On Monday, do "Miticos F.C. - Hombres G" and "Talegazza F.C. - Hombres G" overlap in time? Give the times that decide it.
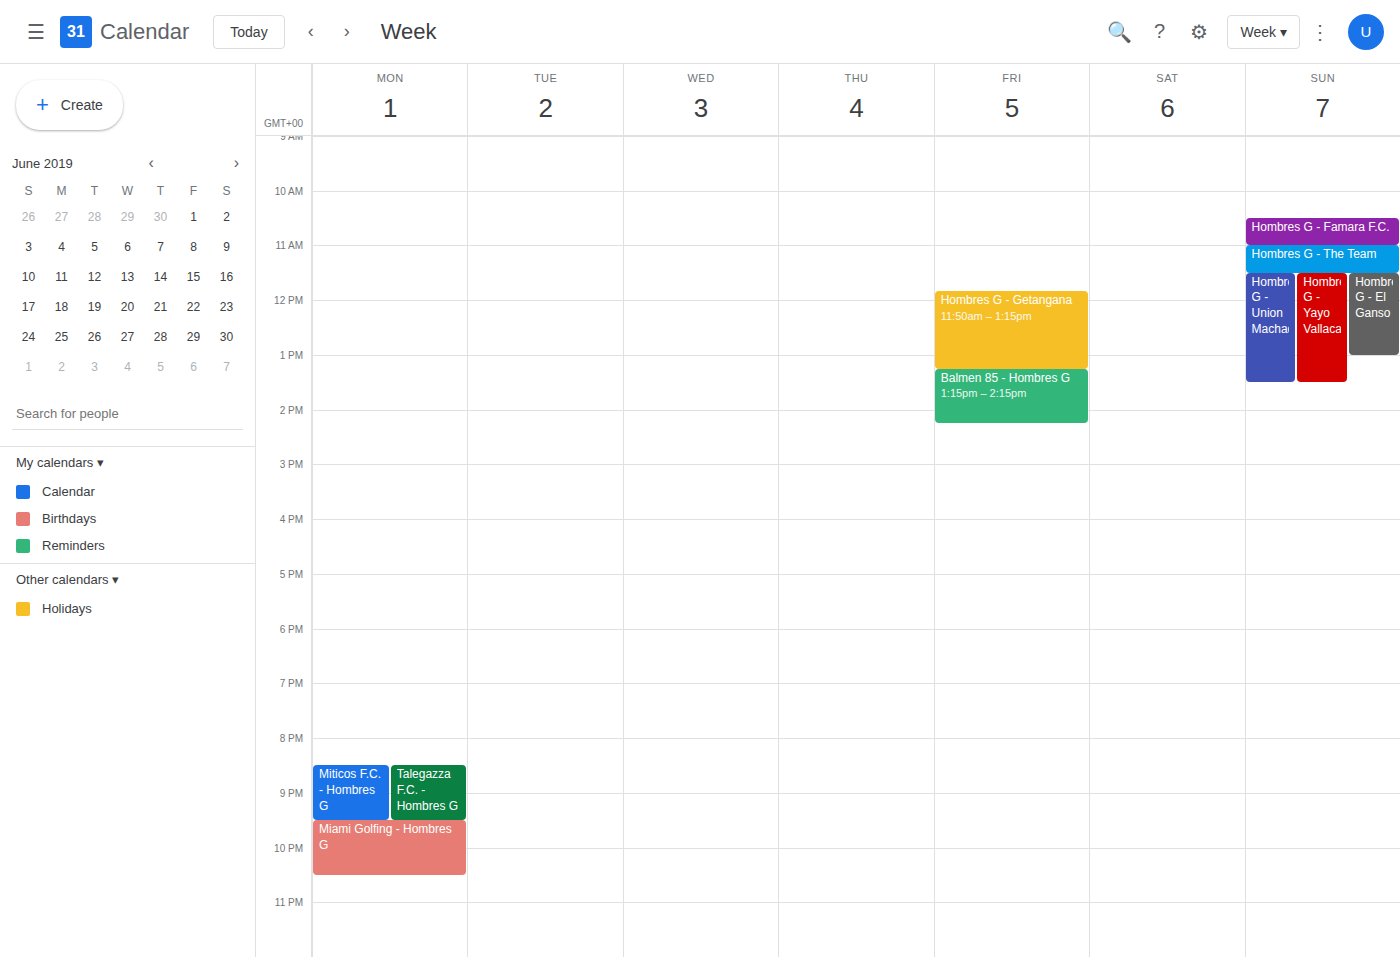
"Miticos F.C. - Hombres G" runs 8:30 PM to 9:30 PM, inside "Talegazza F.C. - Hombres G" -- they overlap.